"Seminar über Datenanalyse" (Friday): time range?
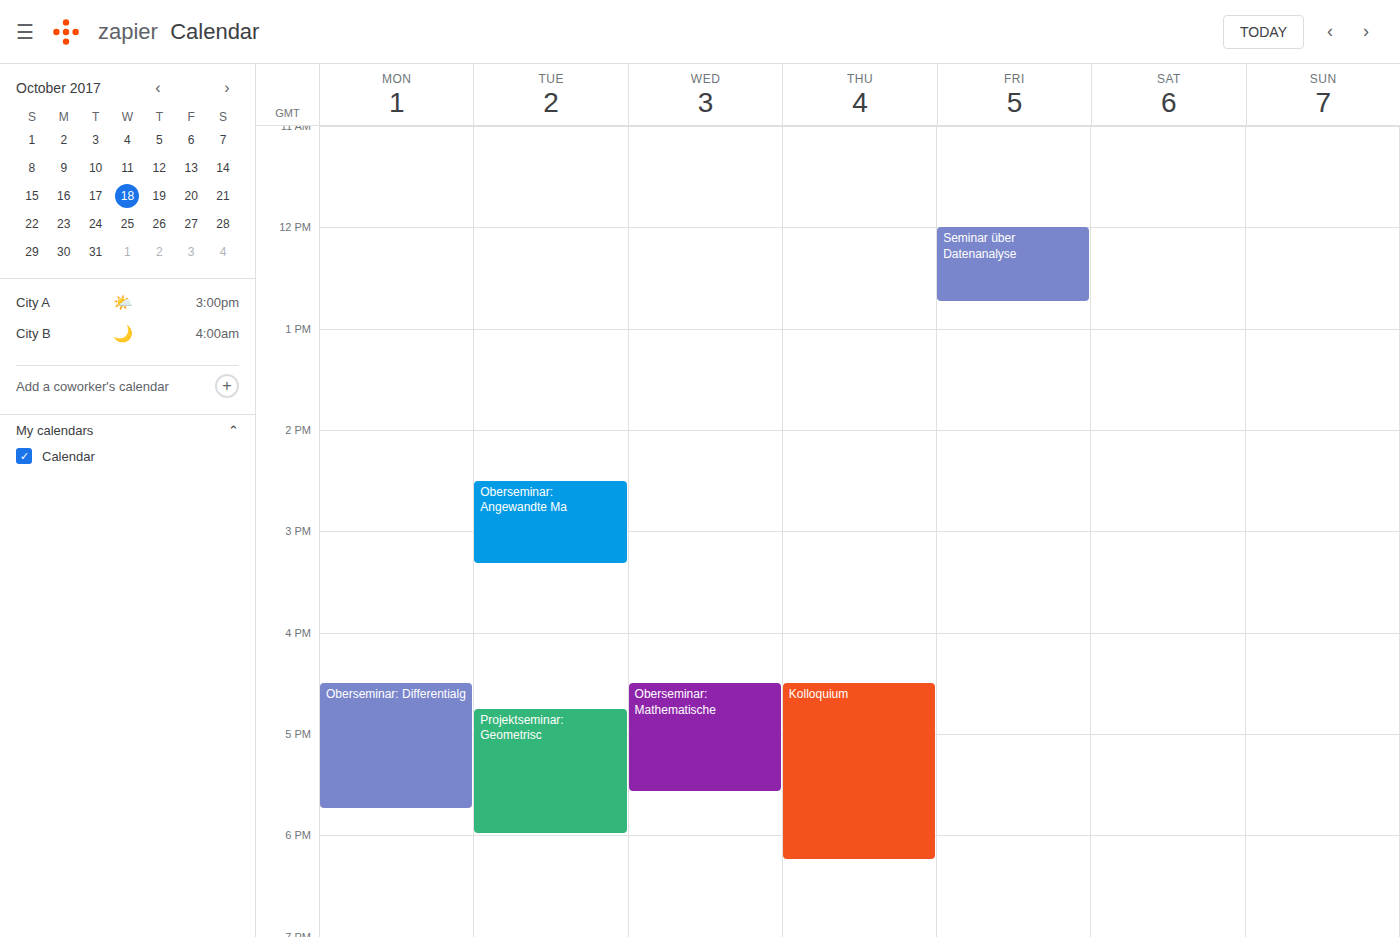
12:00 PM to 12:45 PM